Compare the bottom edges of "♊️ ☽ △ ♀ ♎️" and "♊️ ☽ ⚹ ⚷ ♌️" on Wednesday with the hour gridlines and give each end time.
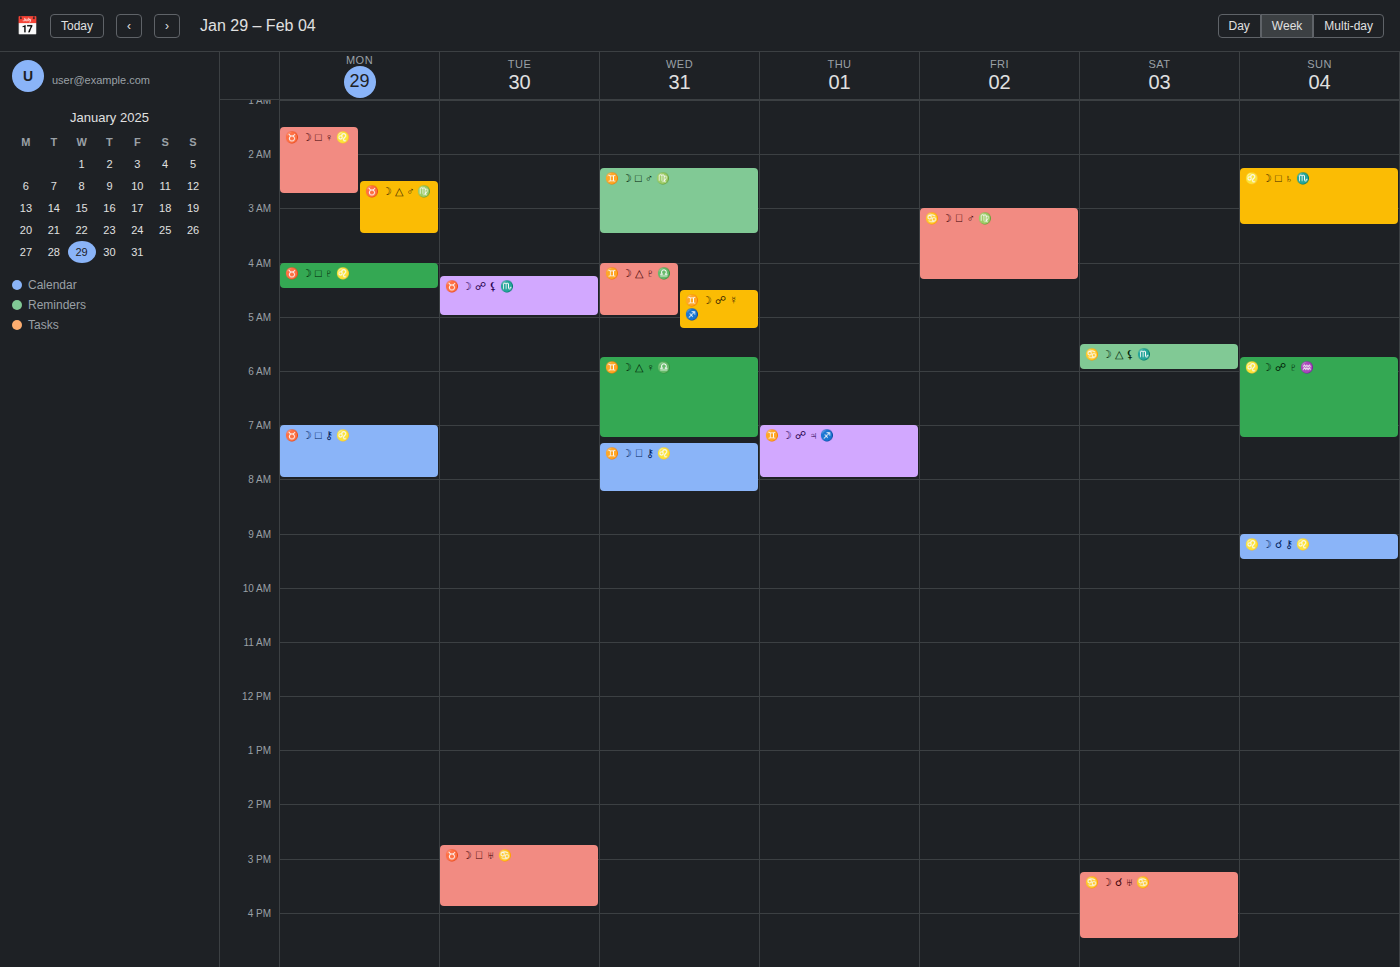
"♊️ ☽ △ ♀ ♎️": 7:15 AM, neither: a quarter of the way from the 7 AM line to the 8 AM line. "♊️ ☽ ⚹ ⚷ ♌️": 8:15 AM, neither: a quarter of the way from the 8 AM line to the 9 AM line.